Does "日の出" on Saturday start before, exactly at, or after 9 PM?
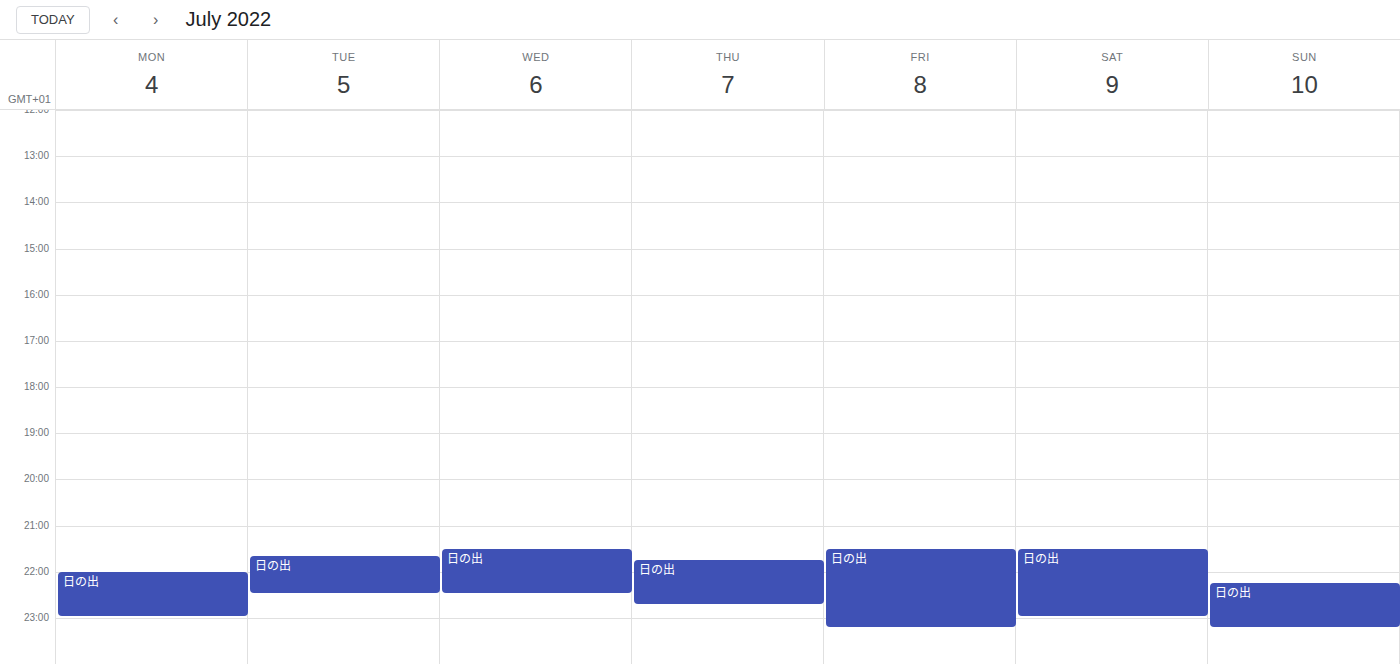
9:30 PM -- after 9 PM, 30 minutes below the 9 PM line.